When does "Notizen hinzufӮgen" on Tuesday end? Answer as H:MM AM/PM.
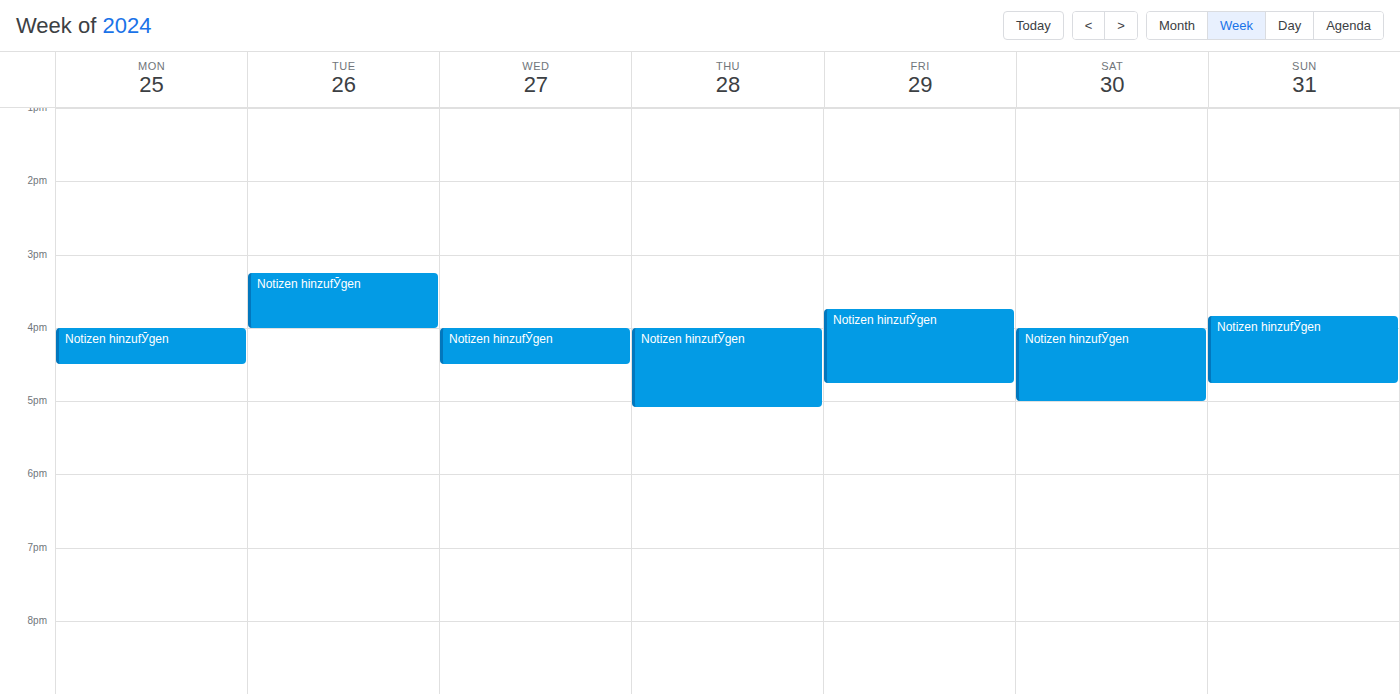
4:00 PM